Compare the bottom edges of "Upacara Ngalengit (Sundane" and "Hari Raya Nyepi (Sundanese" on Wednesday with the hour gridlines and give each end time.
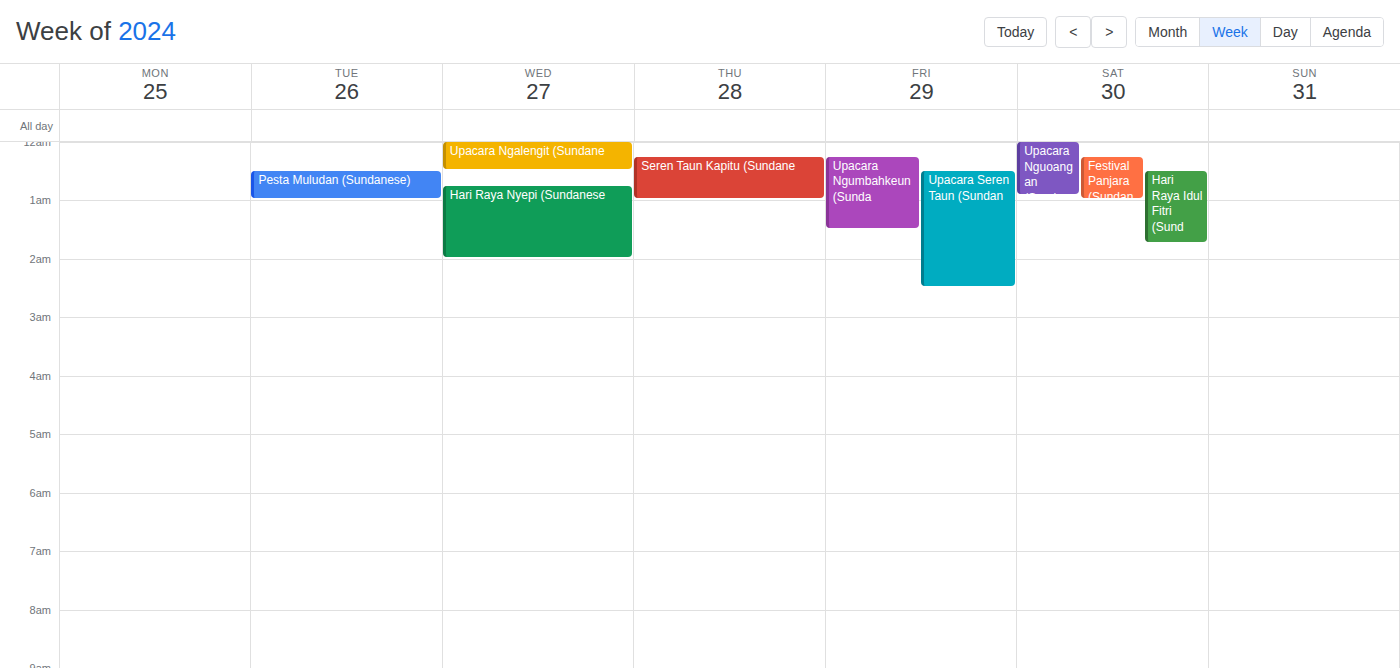
"Upacara Ngalengit (Sundane": 12:30 AM, halfway between the 12 AM and 1 AM lines. "Hari Raya Nyepi (Sundanese": 2:00 AM, exactly on the 2 AM line.